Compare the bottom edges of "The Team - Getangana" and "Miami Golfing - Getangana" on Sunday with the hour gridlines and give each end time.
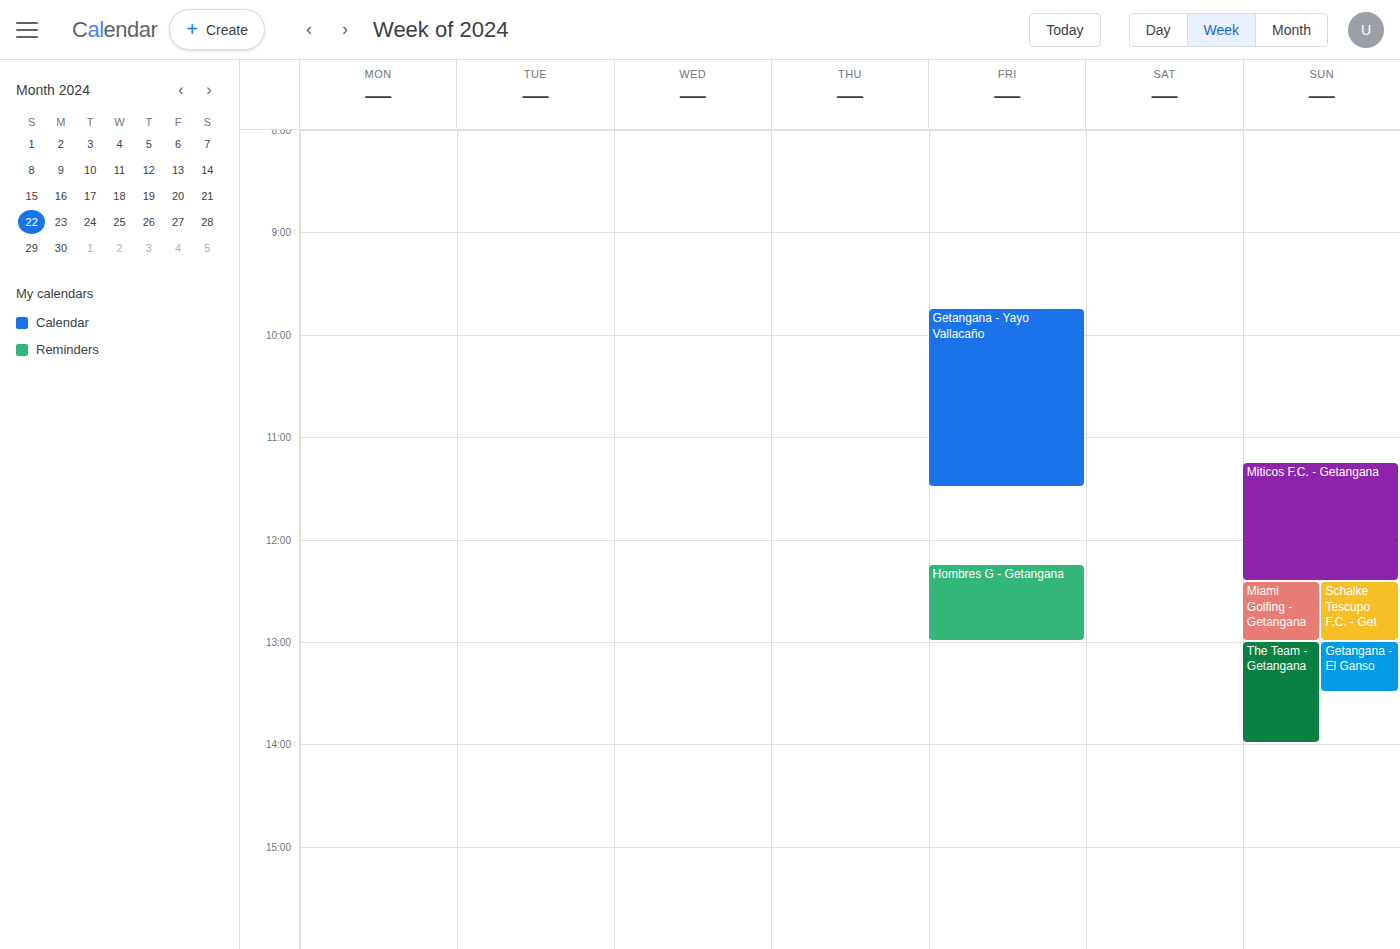
"The Team - Getangana": 2:00 PM, exactly on the 2 PM line. "Miami Golfing - Getangana": 1:00 PM, exactly on the 1 PM line.